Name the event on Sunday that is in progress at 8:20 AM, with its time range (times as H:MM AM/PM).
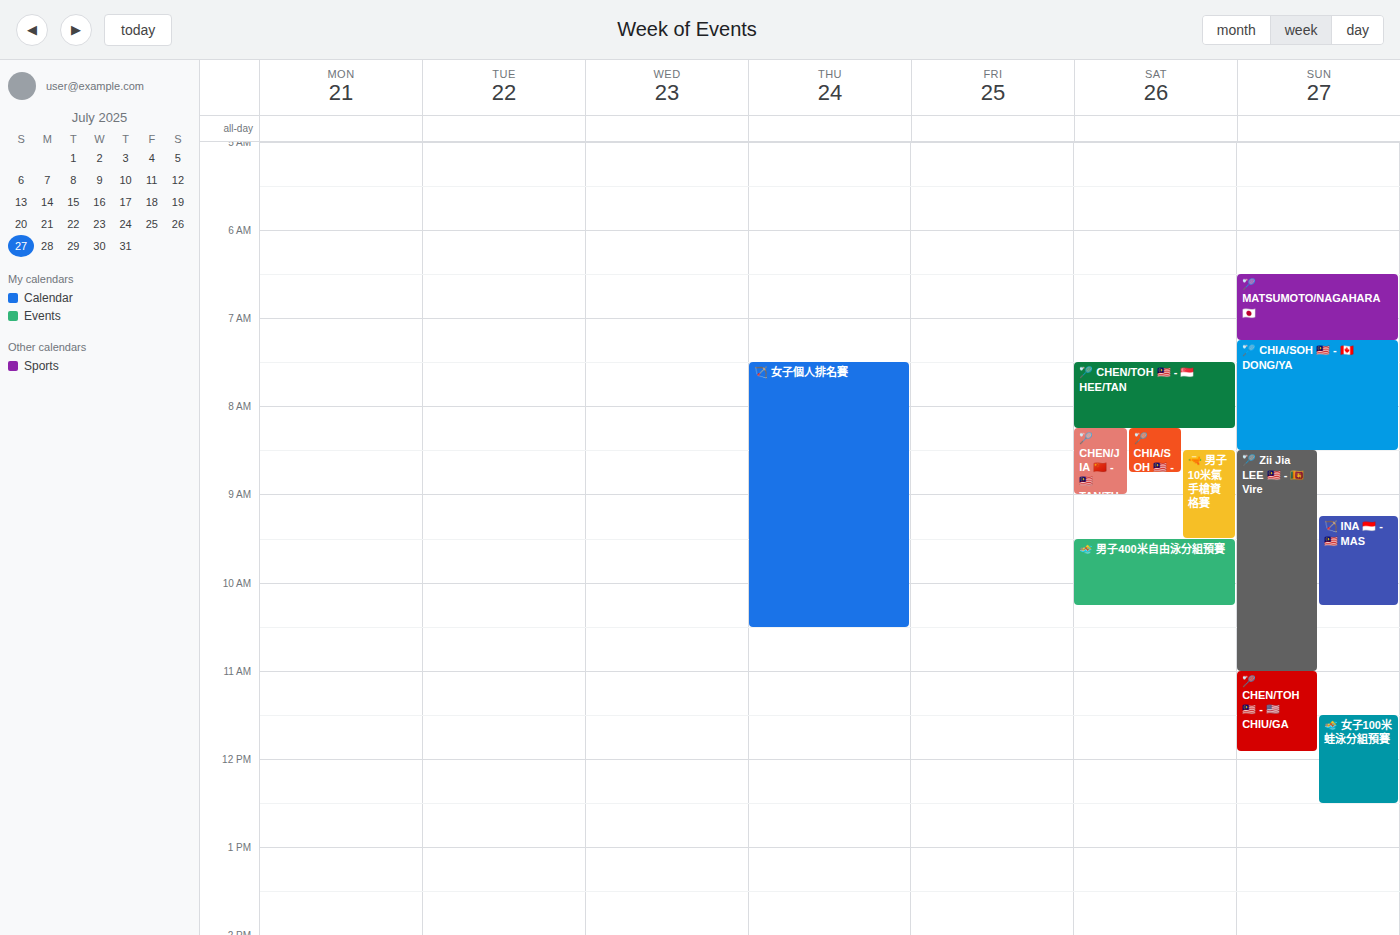
"🏸 CHIA/SOH 🇲🇾 - 🇨🇦 DONG/YA", 7:15 AM to 8:30 AM